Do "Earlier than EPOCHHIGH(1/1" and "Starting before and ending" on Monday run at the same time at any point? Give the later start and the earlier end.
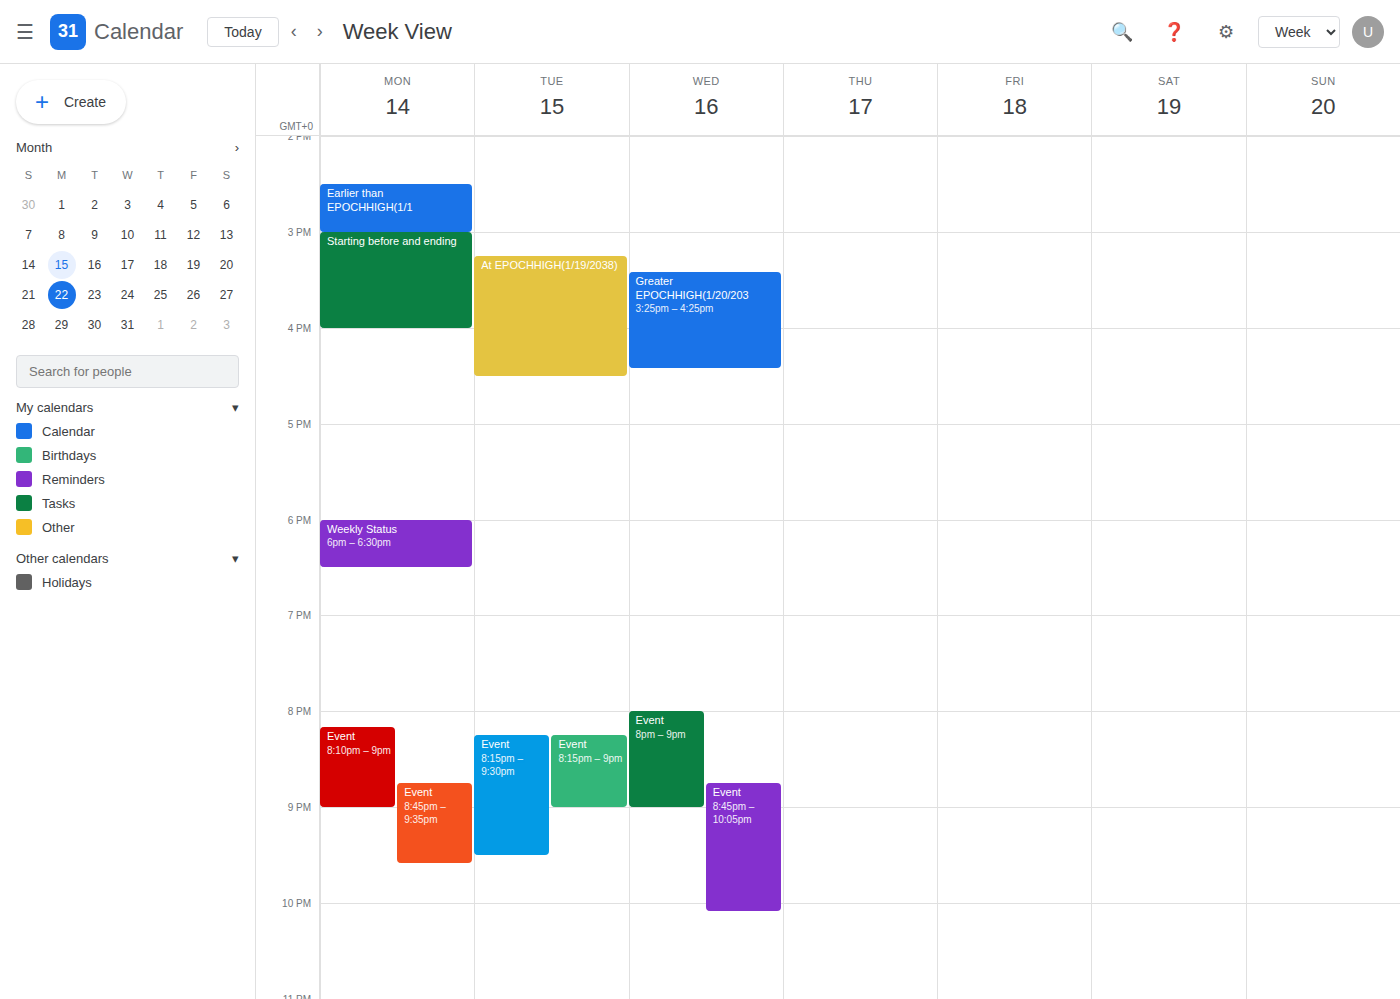
"Earlier than EPOCHHIGH(1/1" ends at 3:00 PM, exactly when "Starting before and ending" starts -- they touch but do not overlap.